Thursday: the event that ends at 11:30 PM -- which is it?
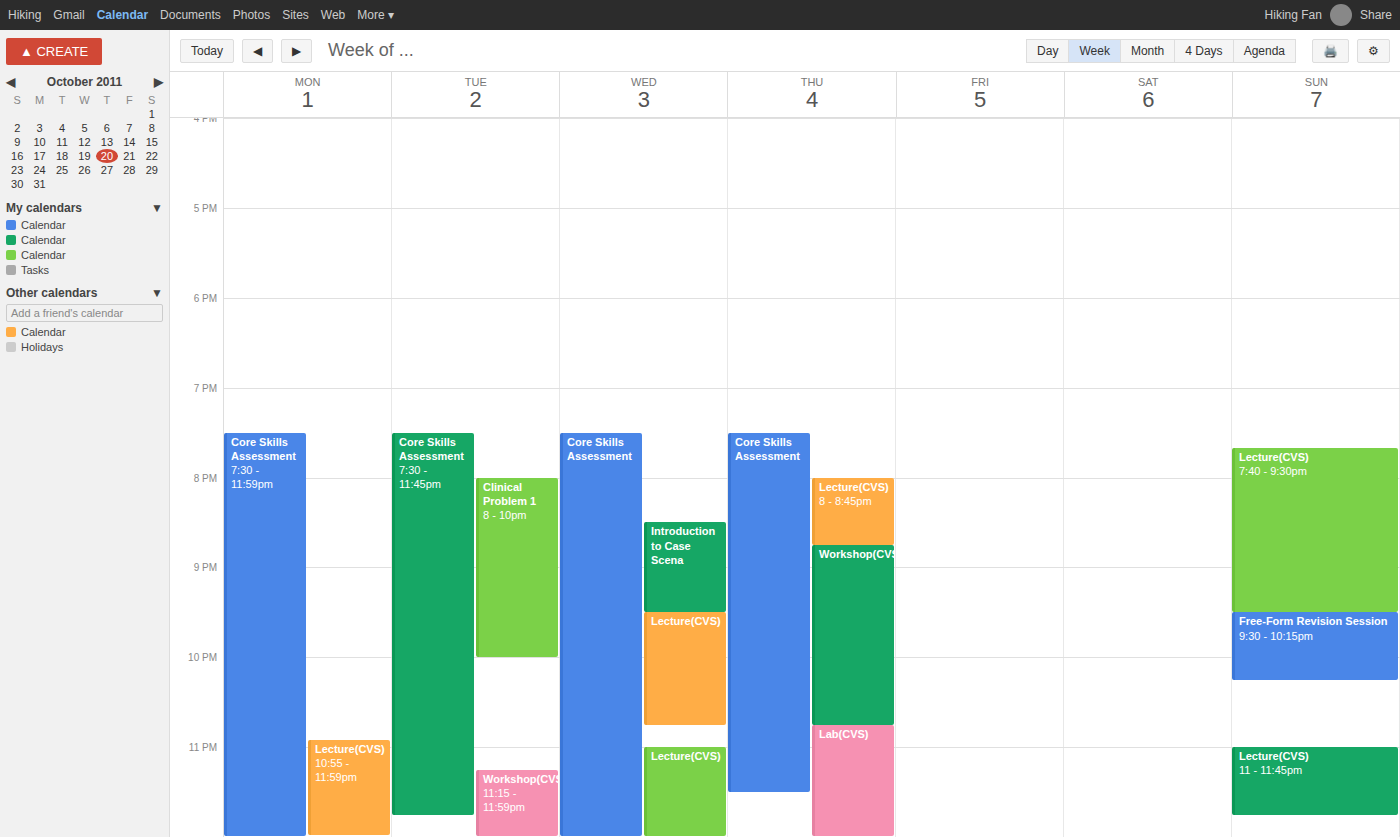
"Core Skills Assessment"